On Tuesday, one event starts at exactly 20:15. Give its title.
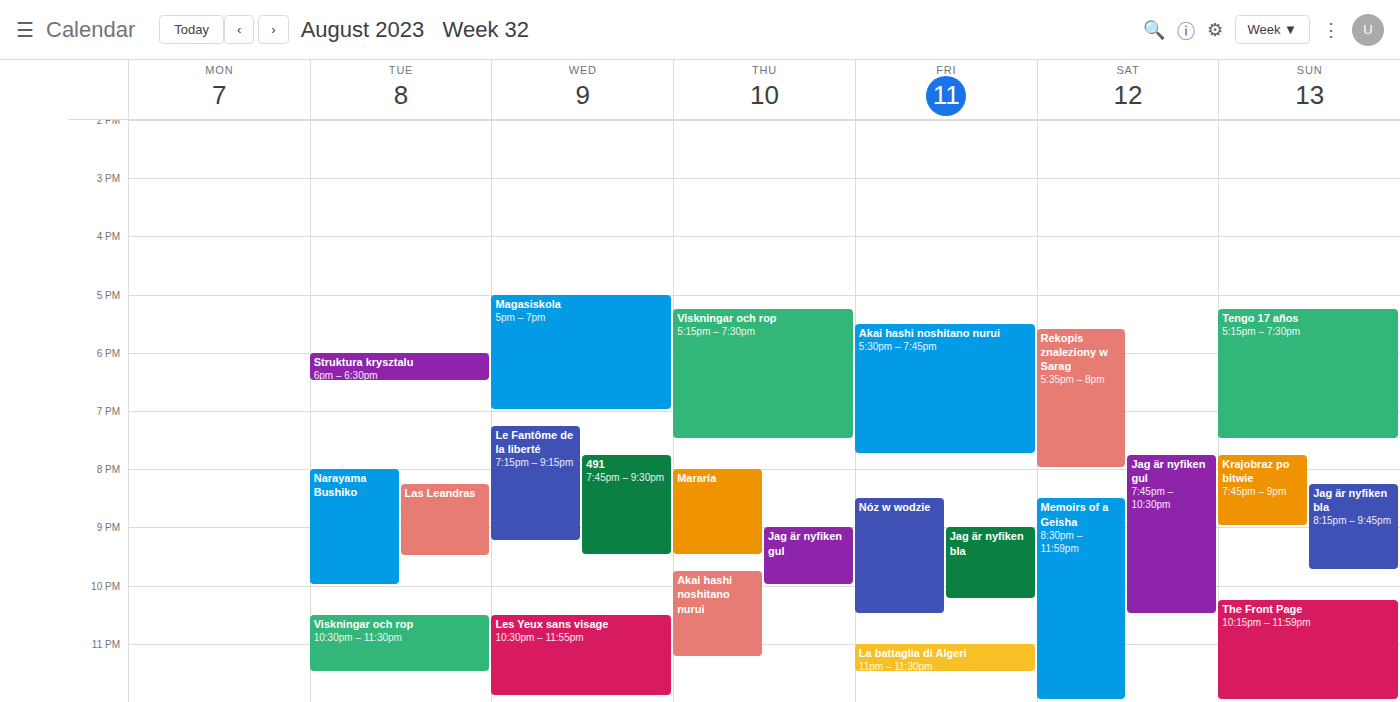
"Las Leandras"